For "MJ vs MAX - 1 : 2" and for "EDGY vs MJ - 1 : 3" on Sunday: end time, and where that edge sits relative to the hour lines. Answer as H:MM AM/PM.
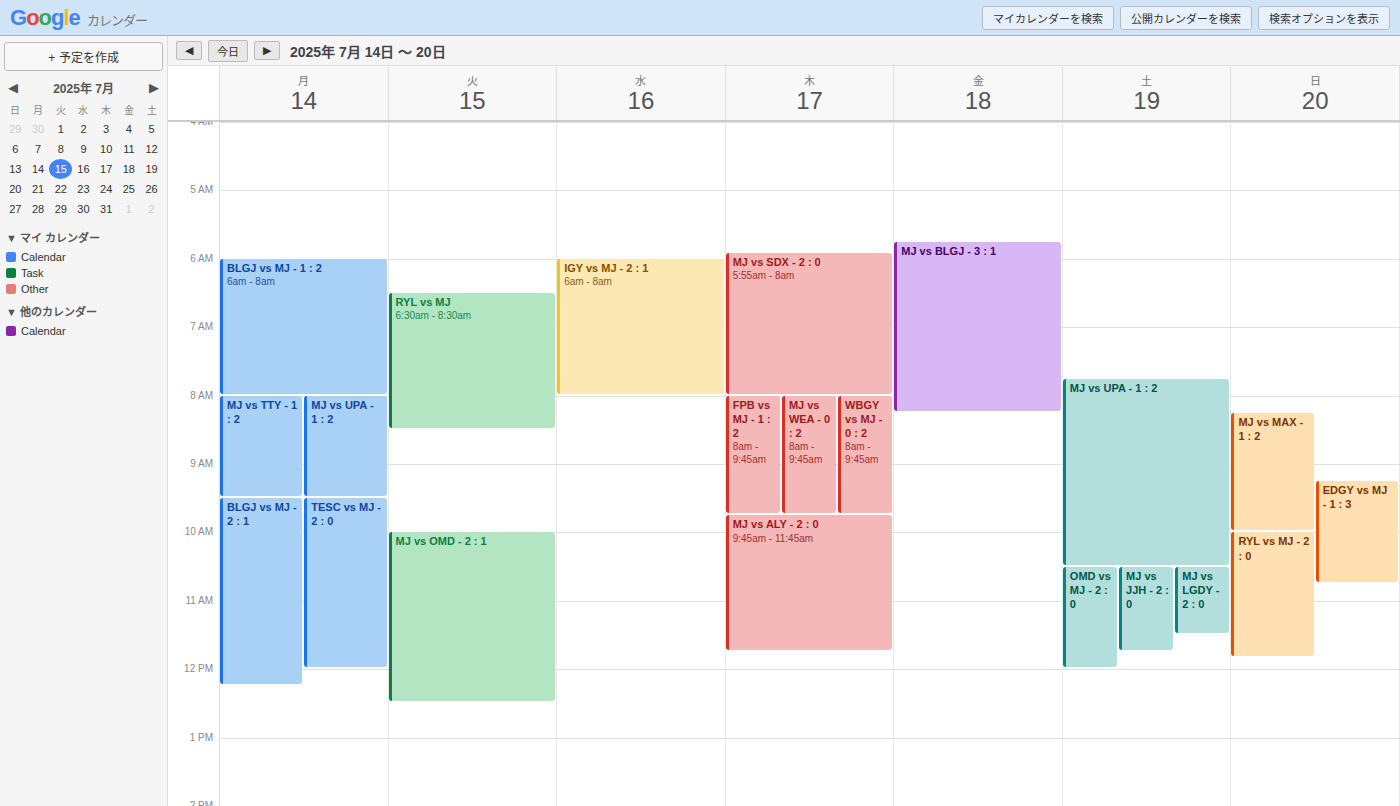
"MJ vs MAX - 1 : 2": 10:00 AM, exactly on the 10 AM line. "EDGY vs MJ - 1 : 3": 10:45 AM, neither: three quarters of the way from the 10 AM line to the 11 AM line.